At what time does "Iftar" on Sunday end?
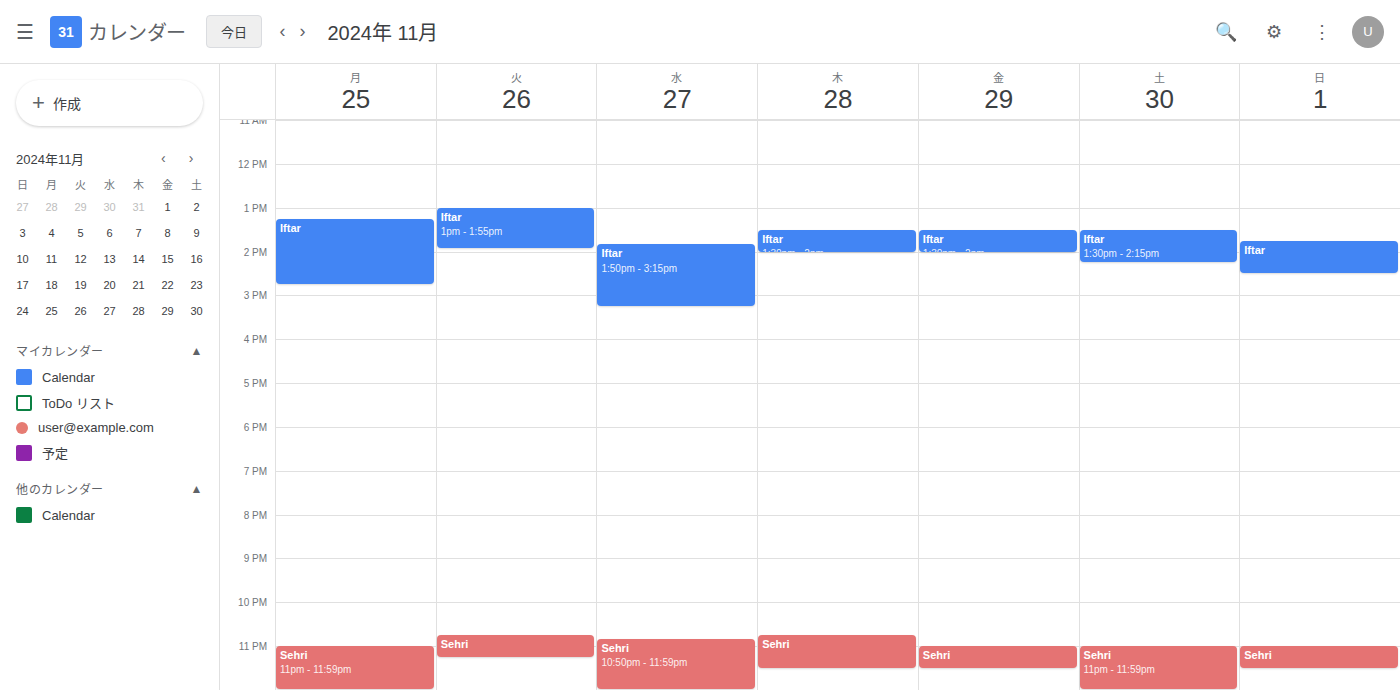
2:30 PM